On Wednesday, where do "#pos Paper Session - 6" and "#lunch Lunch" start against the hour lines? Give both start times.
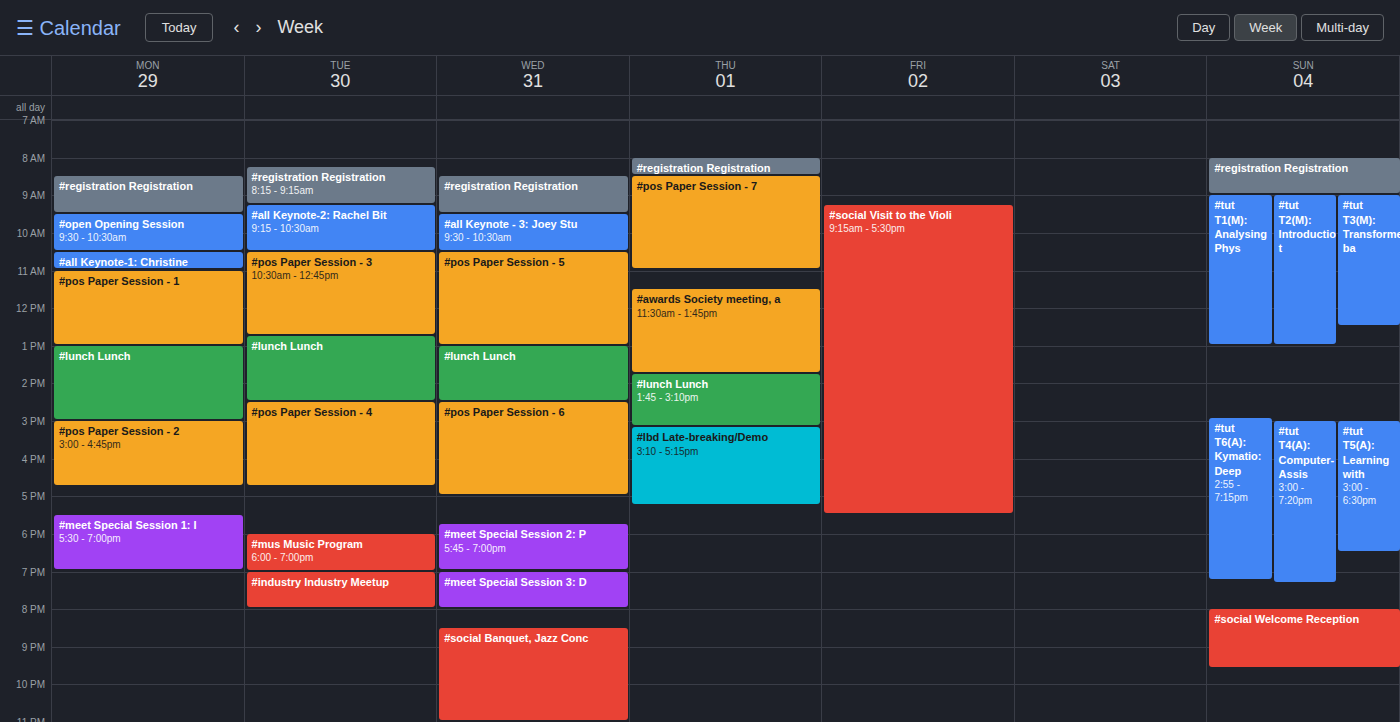
"#pos Paper Session - 6": 2:30 PM, halfway between the 2 PM and 3 PM lines. "#lunch Lunch": 1:00 PM, exactly on the 1 PM line.